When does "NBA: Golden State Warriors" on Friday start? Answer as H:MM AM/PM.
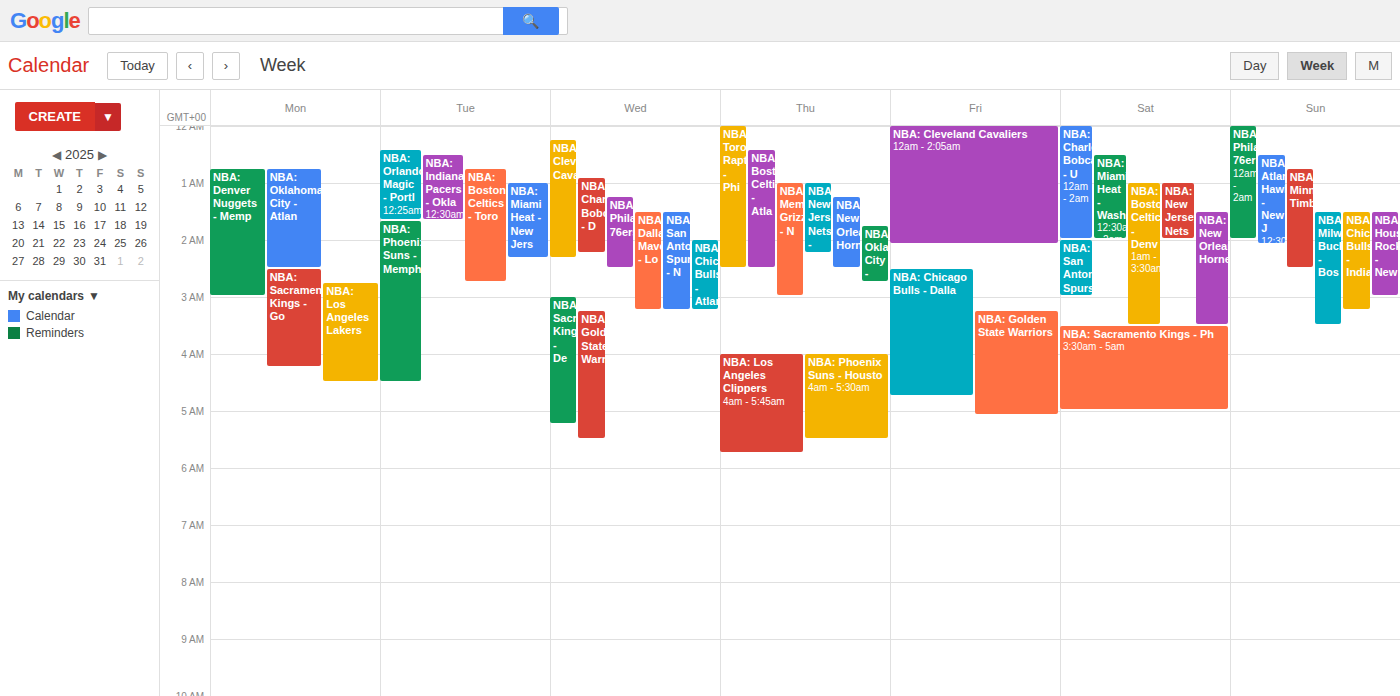
3:15 AM